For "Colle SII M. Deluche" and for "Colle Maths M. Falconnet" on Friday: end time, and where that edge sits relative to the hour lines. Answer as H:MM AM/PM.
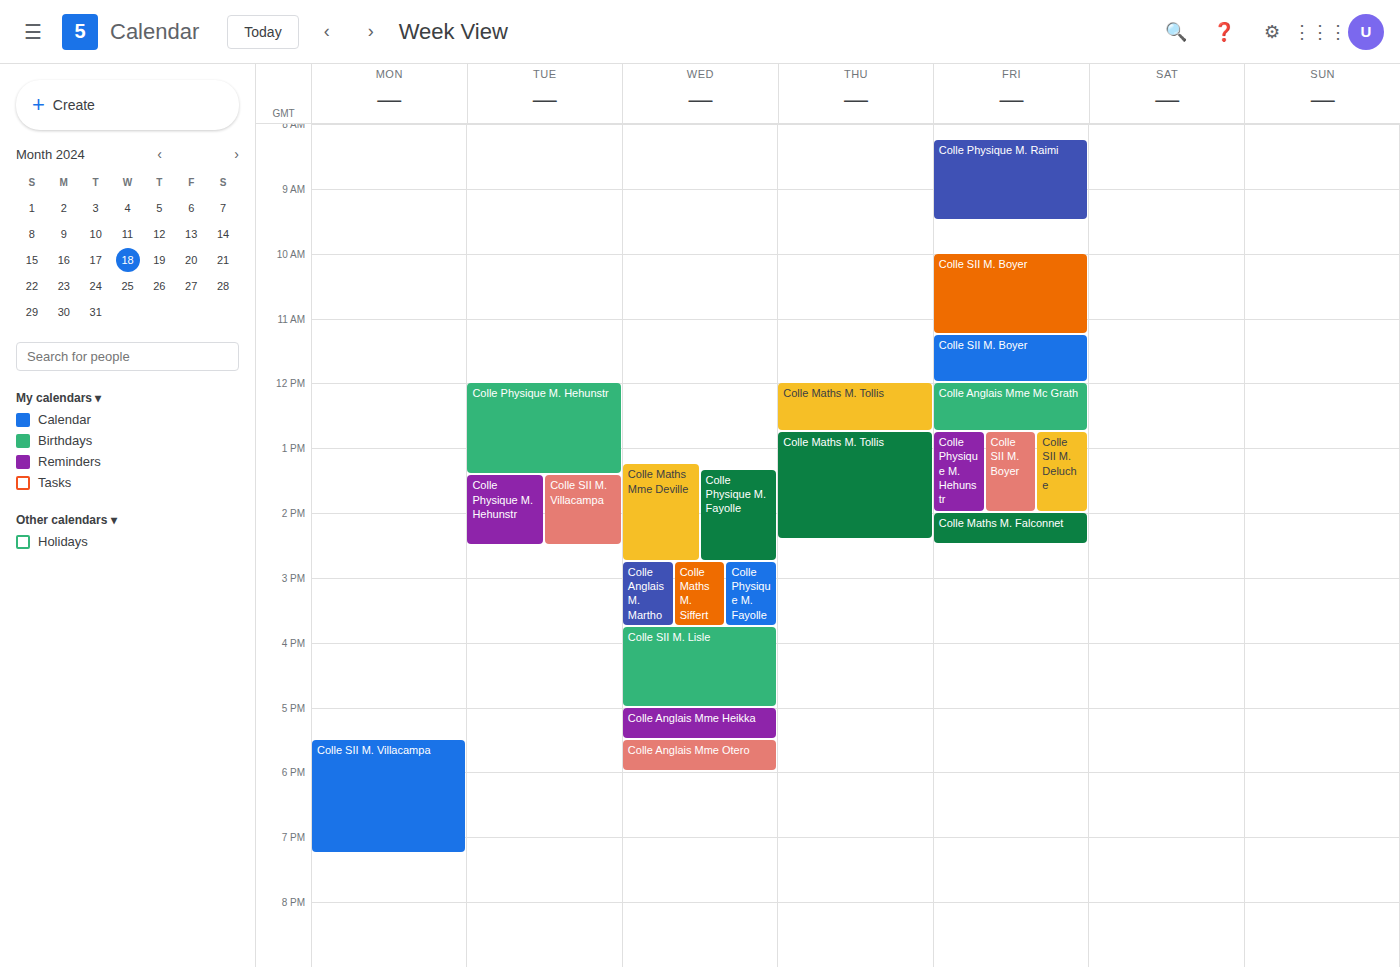
"Colle SII M. Deluche": 2:00 PM, exactly on the 2 PM line. "Colle Maths M. Falconnet": 2:30 PM, halfway between the 2 PM and 3 PM lines.